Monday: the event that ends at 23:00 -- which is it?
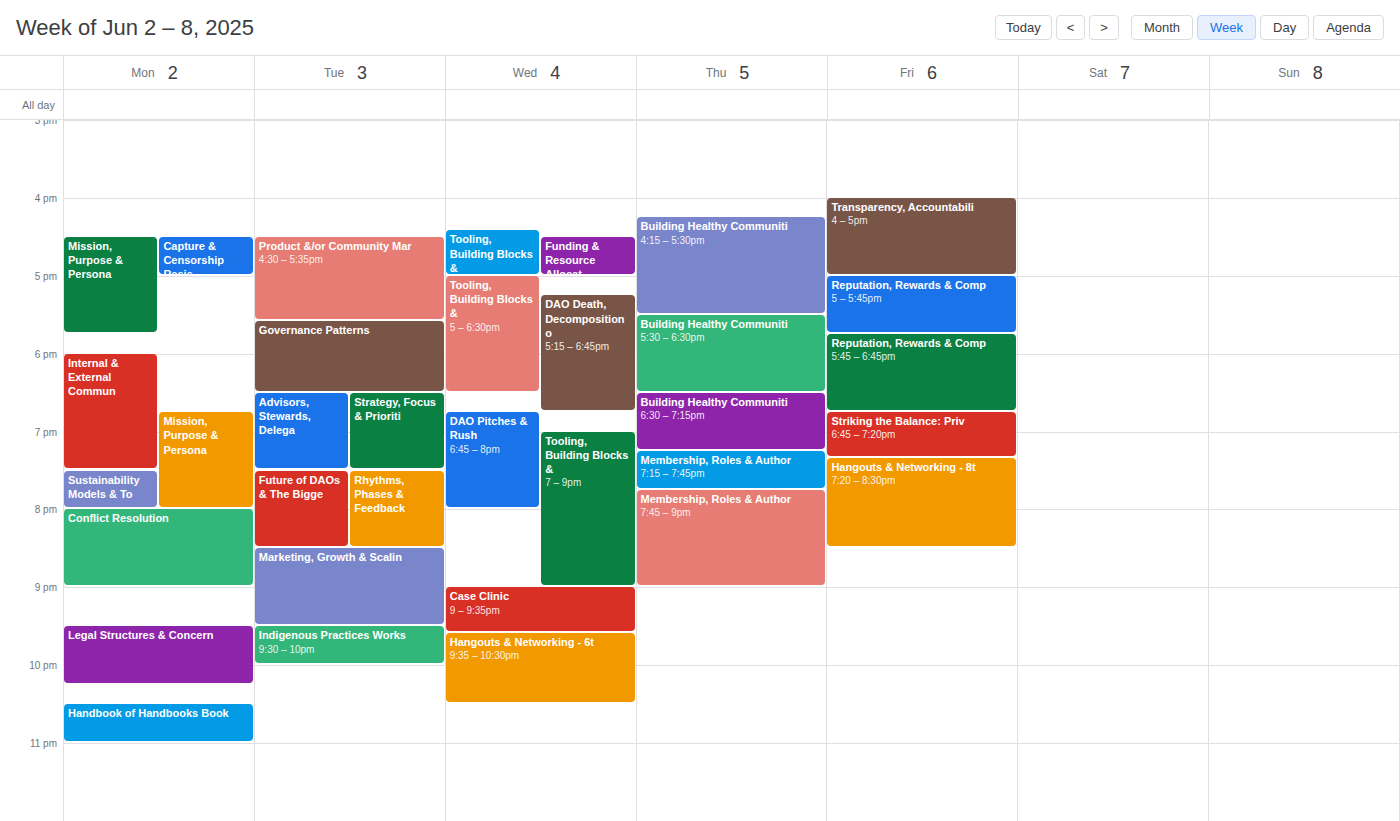
"Handbook of Handbooks Book"